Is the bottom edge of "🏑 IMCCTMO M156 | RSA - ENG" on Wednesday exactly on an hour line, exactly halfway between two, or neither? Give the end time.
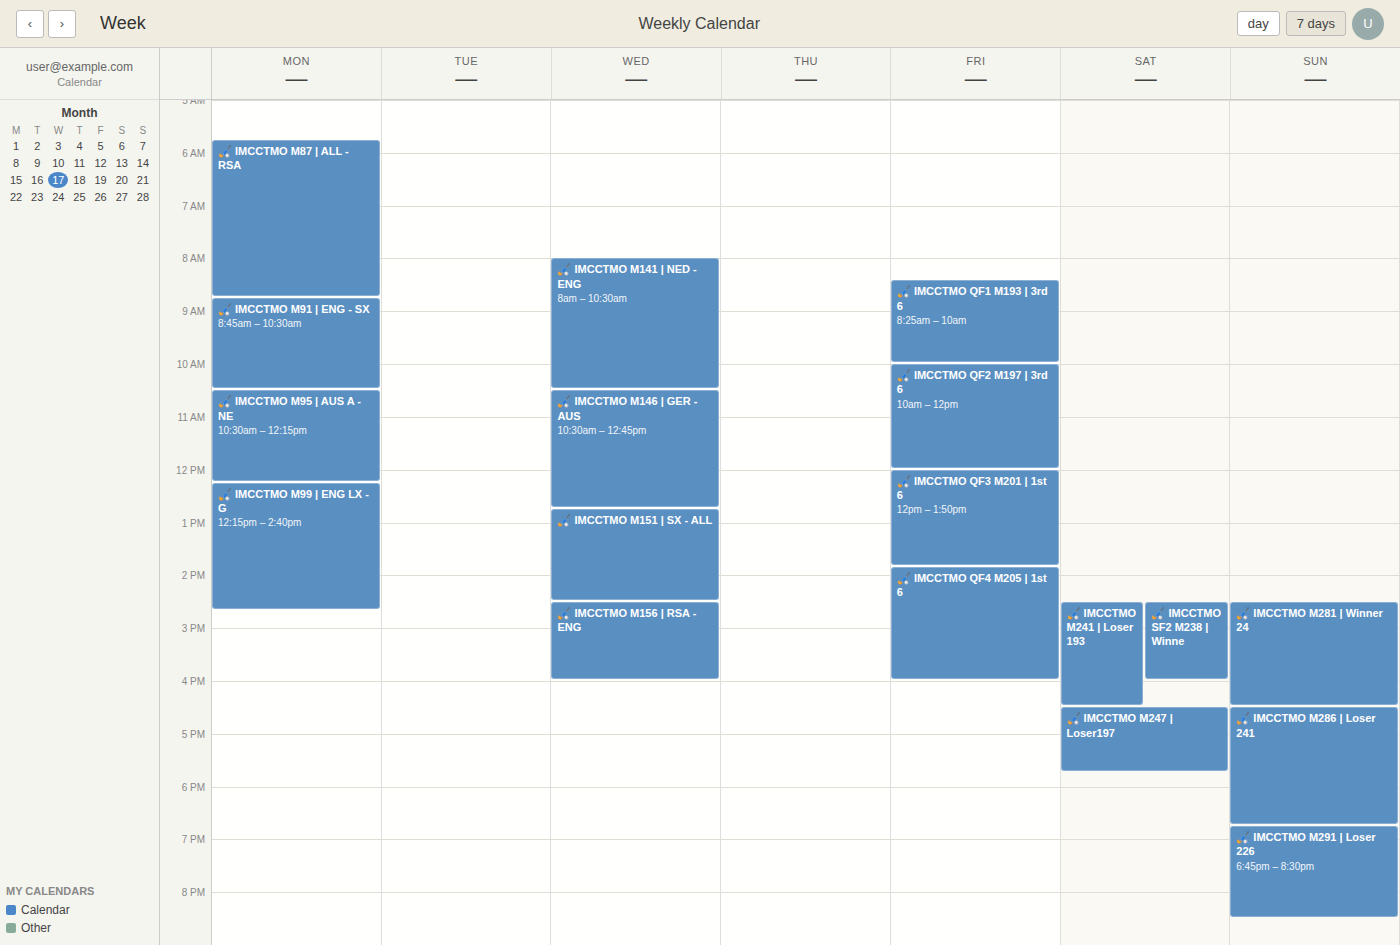
4:00 PM -- exactly on the 4 PM line.